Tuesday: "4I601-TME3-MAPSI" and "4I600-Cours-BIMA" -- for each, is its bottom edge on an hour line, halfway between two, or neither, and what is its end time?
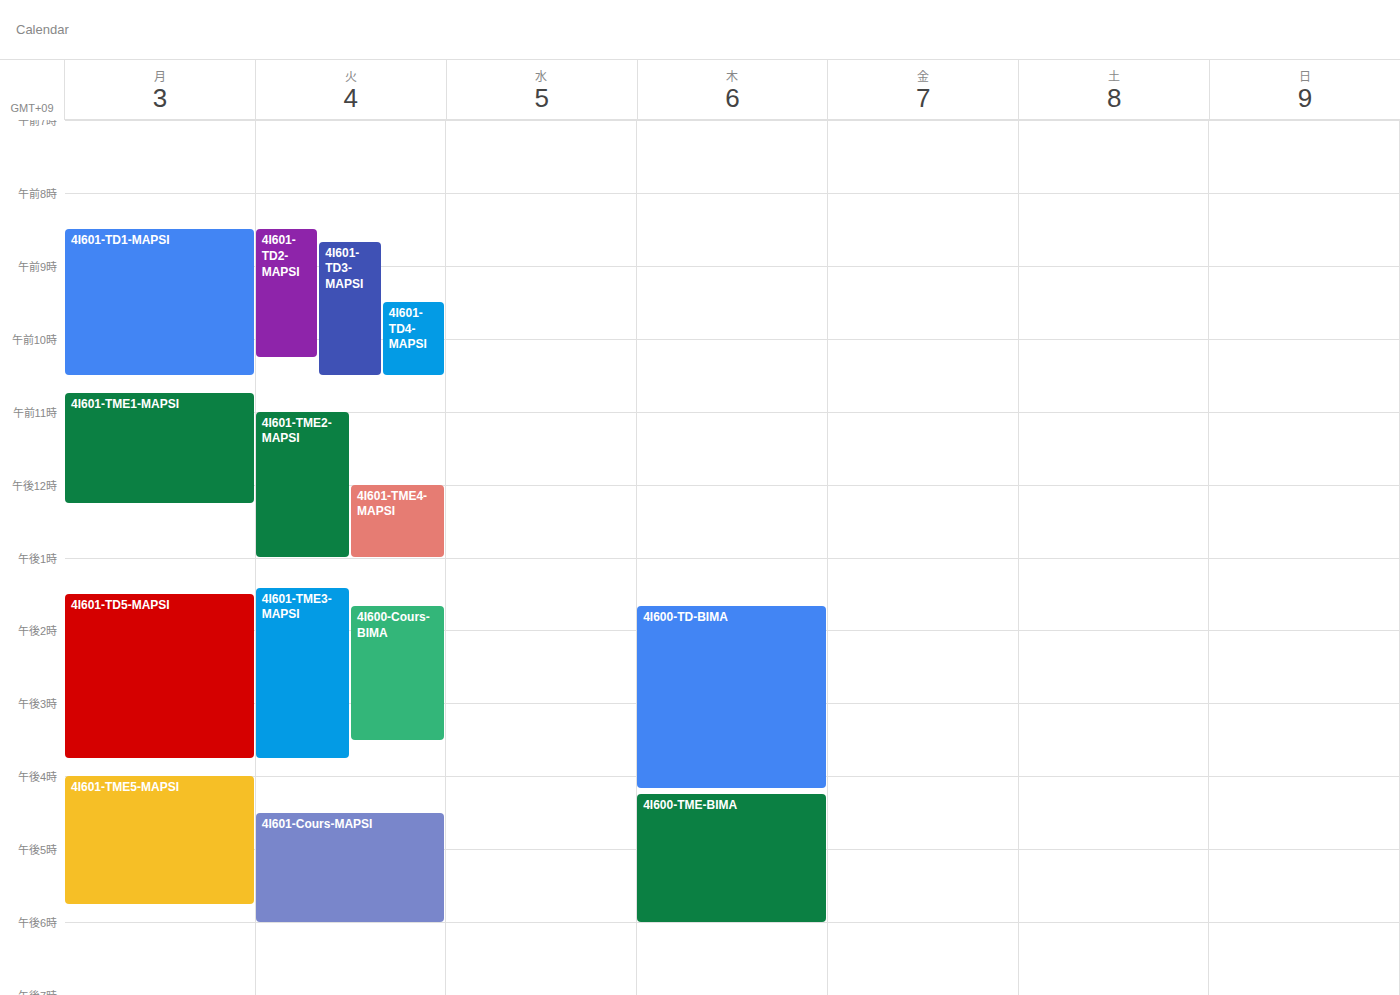
"4I601-TME3-MAPSI": 3:45 PM, neither: three quarters of the way from the 3 PM line to the 4 PM line. "4I600-Cours-BIMA": 3:30 PM, halfway between the 3 PM and 4 PM lines.